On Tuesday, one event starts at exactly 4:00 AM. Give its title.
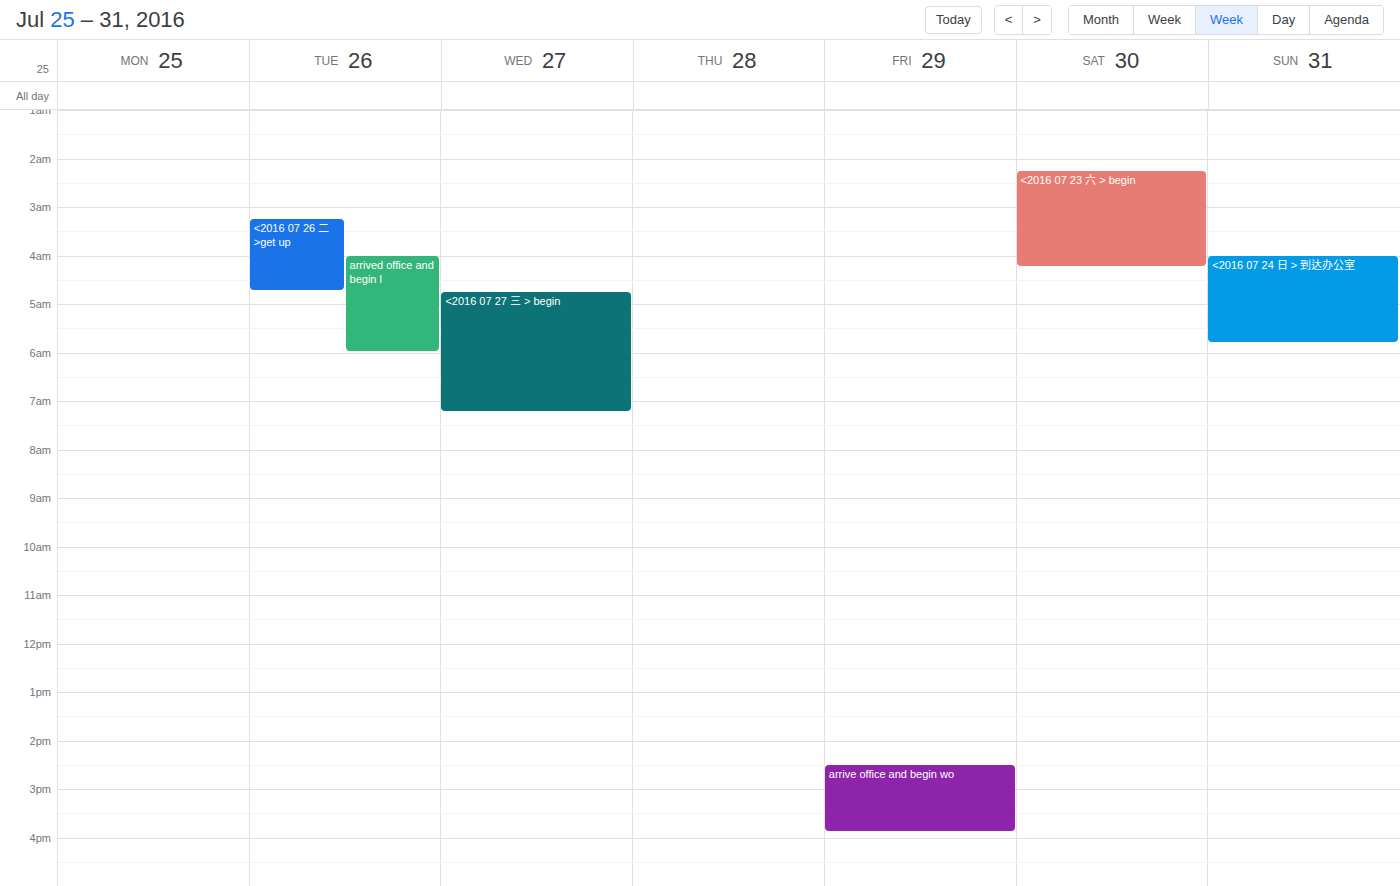
"arrived office and begin l"